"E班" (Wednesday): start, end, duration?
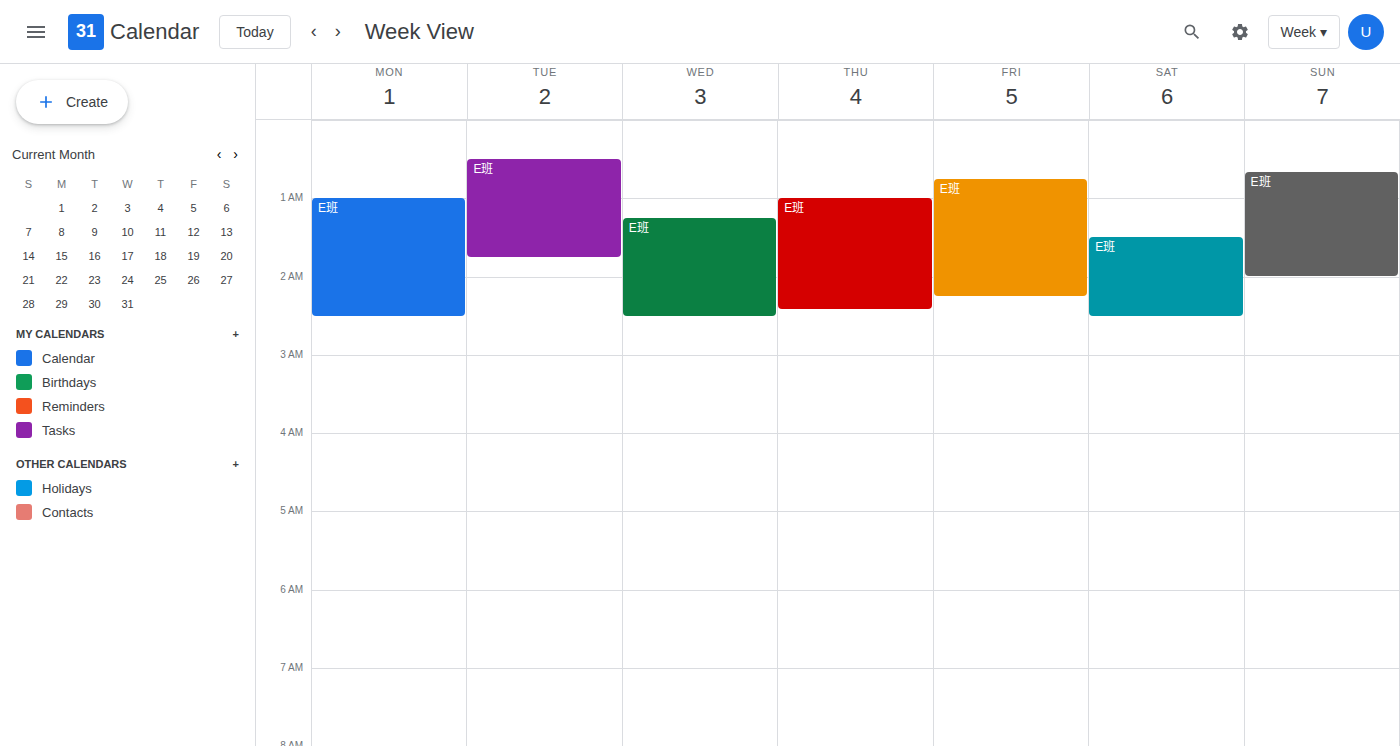
1:15 AM to 2:30 AM, 1 hour 15 minutes